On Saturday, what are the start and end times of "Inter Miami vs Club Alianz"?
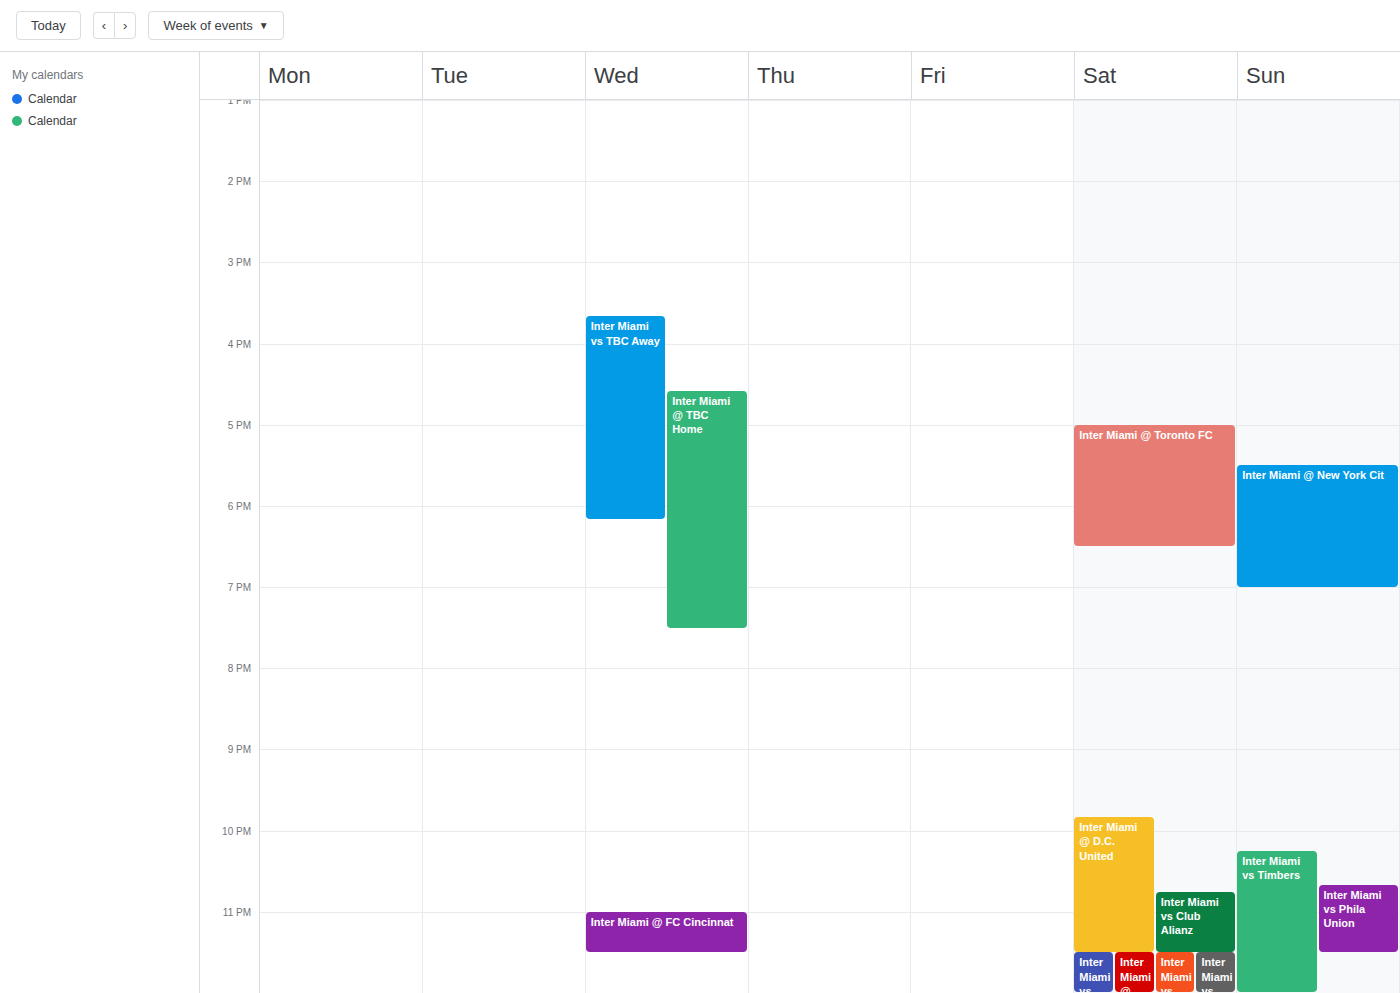
10:45 PM to 11:30 PM